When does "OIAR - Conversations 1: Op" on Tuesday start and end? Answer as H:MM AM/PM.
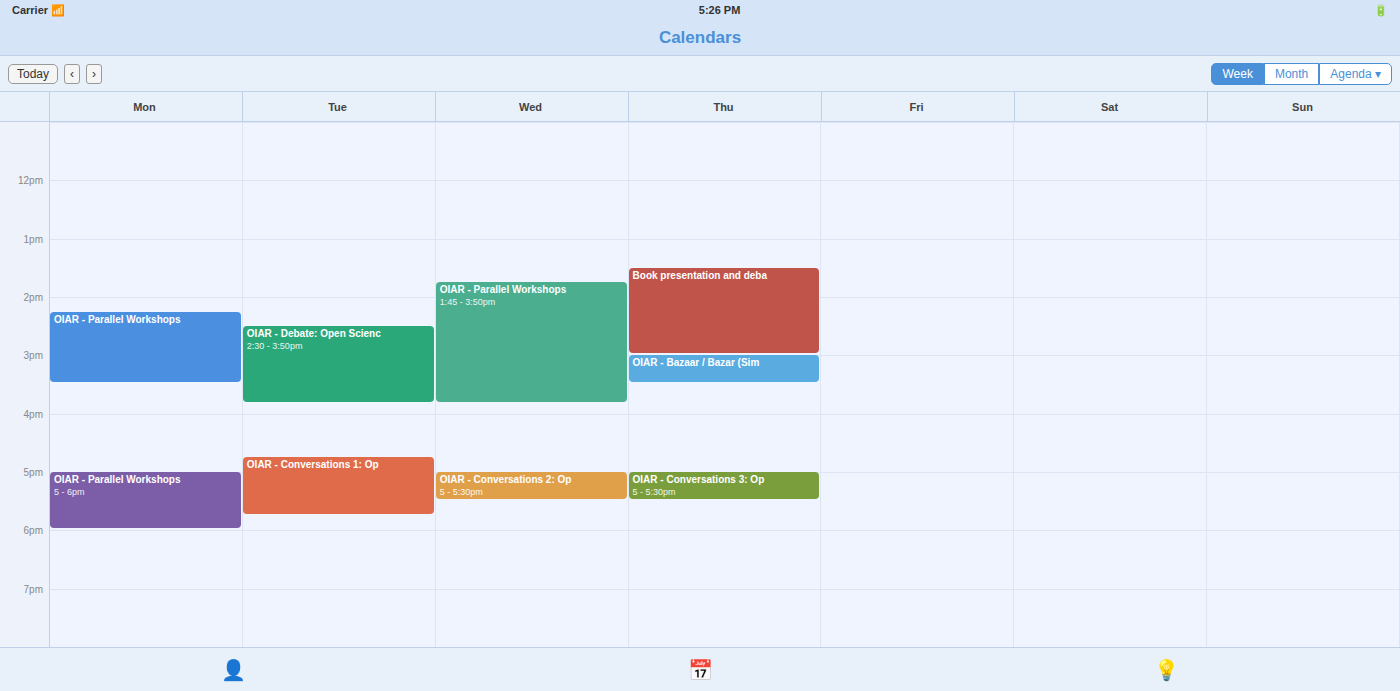
4:45 PM to 5:45 PM